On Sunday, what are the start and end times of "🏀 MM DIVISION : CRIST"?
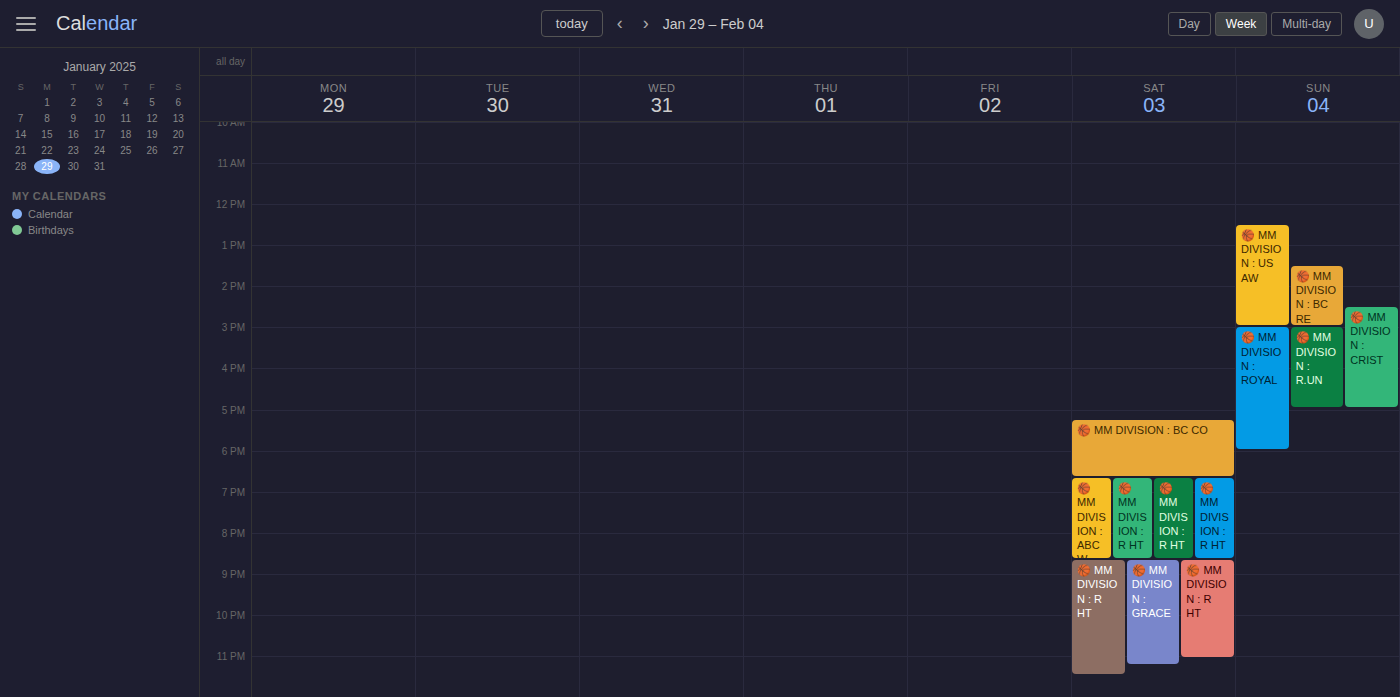
2:30 PM to 5:00 PM